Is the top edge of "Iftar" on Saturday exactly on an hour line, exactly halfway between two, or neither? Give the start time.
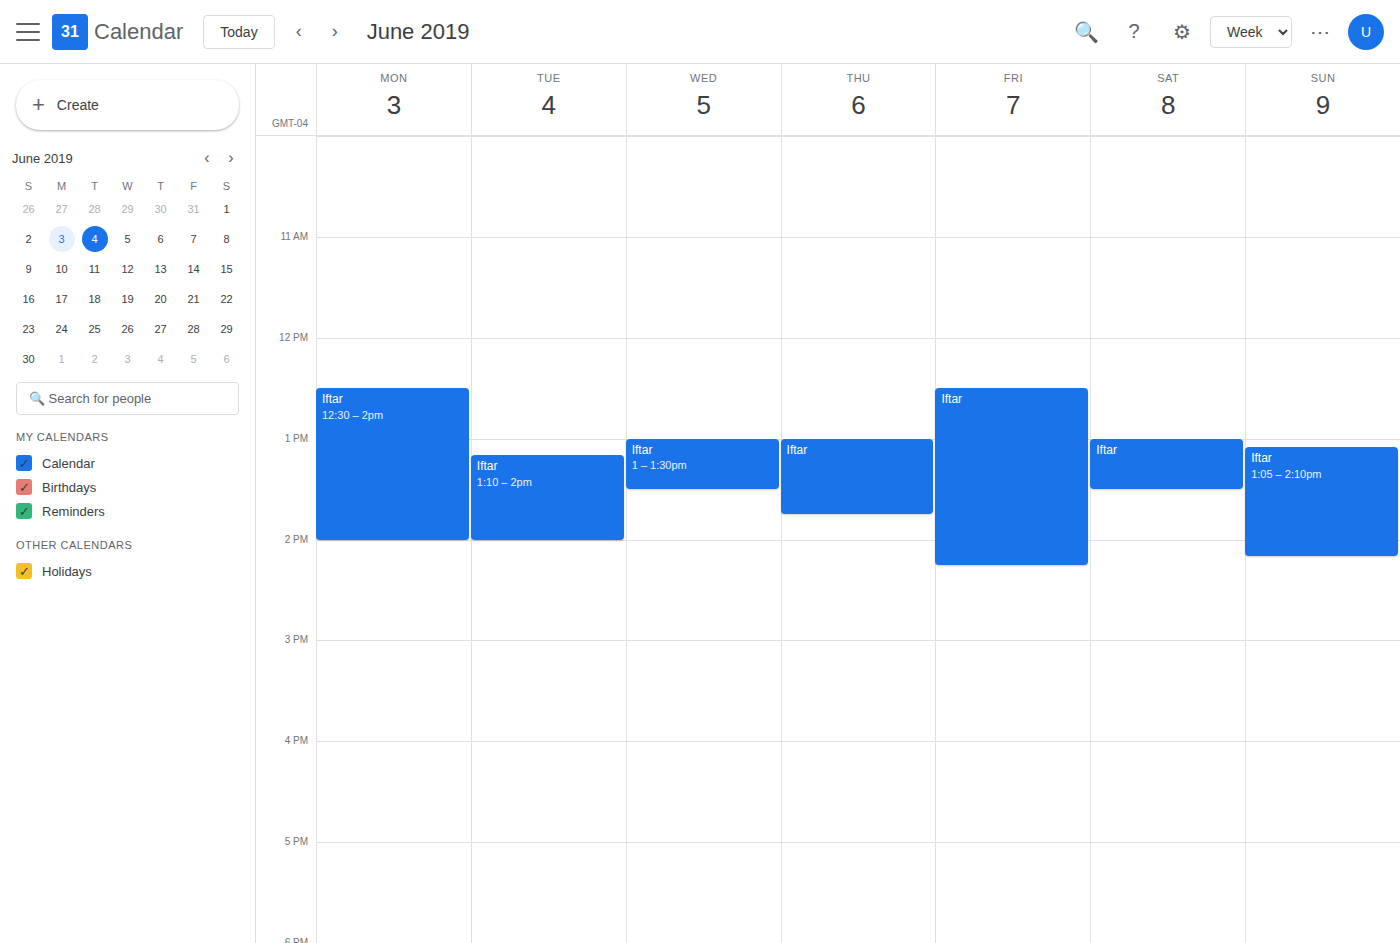
1:00 PM -- exactly on the 1 PM line.